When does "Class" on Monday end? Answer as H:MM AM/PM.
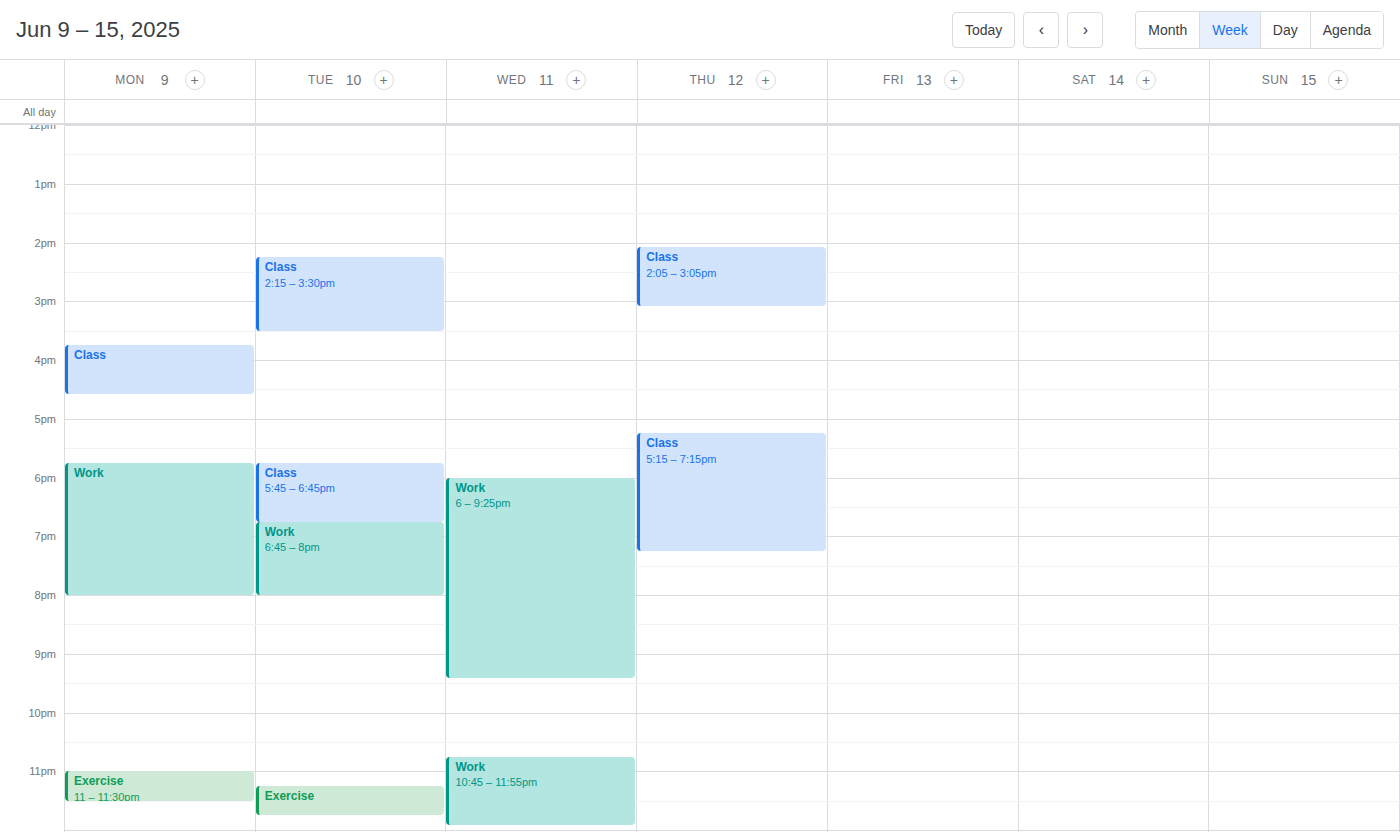
4:35 PM